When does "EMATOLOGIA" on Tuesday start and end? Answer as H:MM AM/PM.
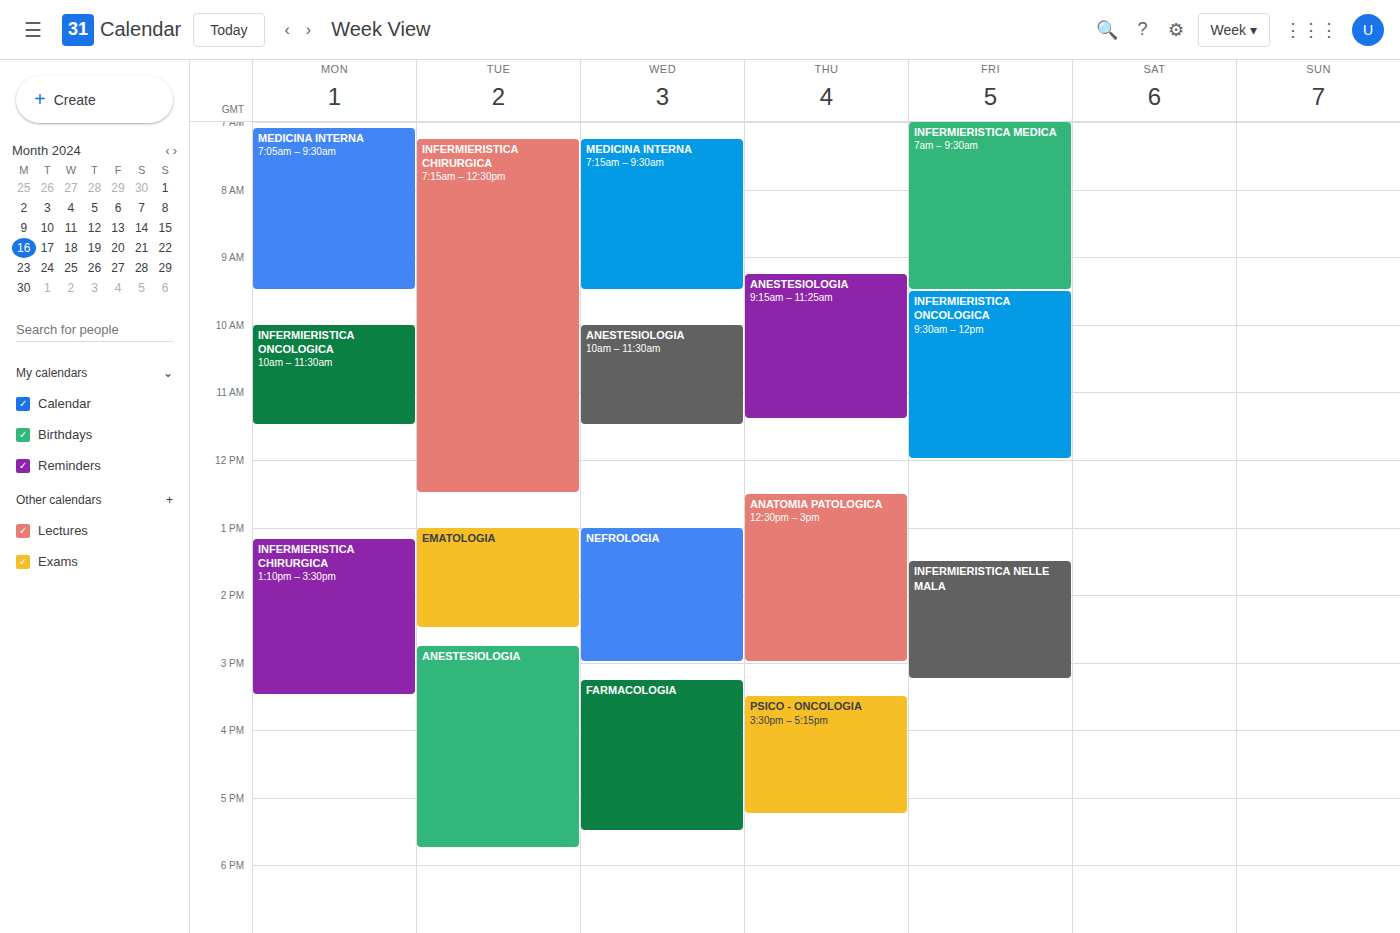
1:00 PM to 2:30 PM